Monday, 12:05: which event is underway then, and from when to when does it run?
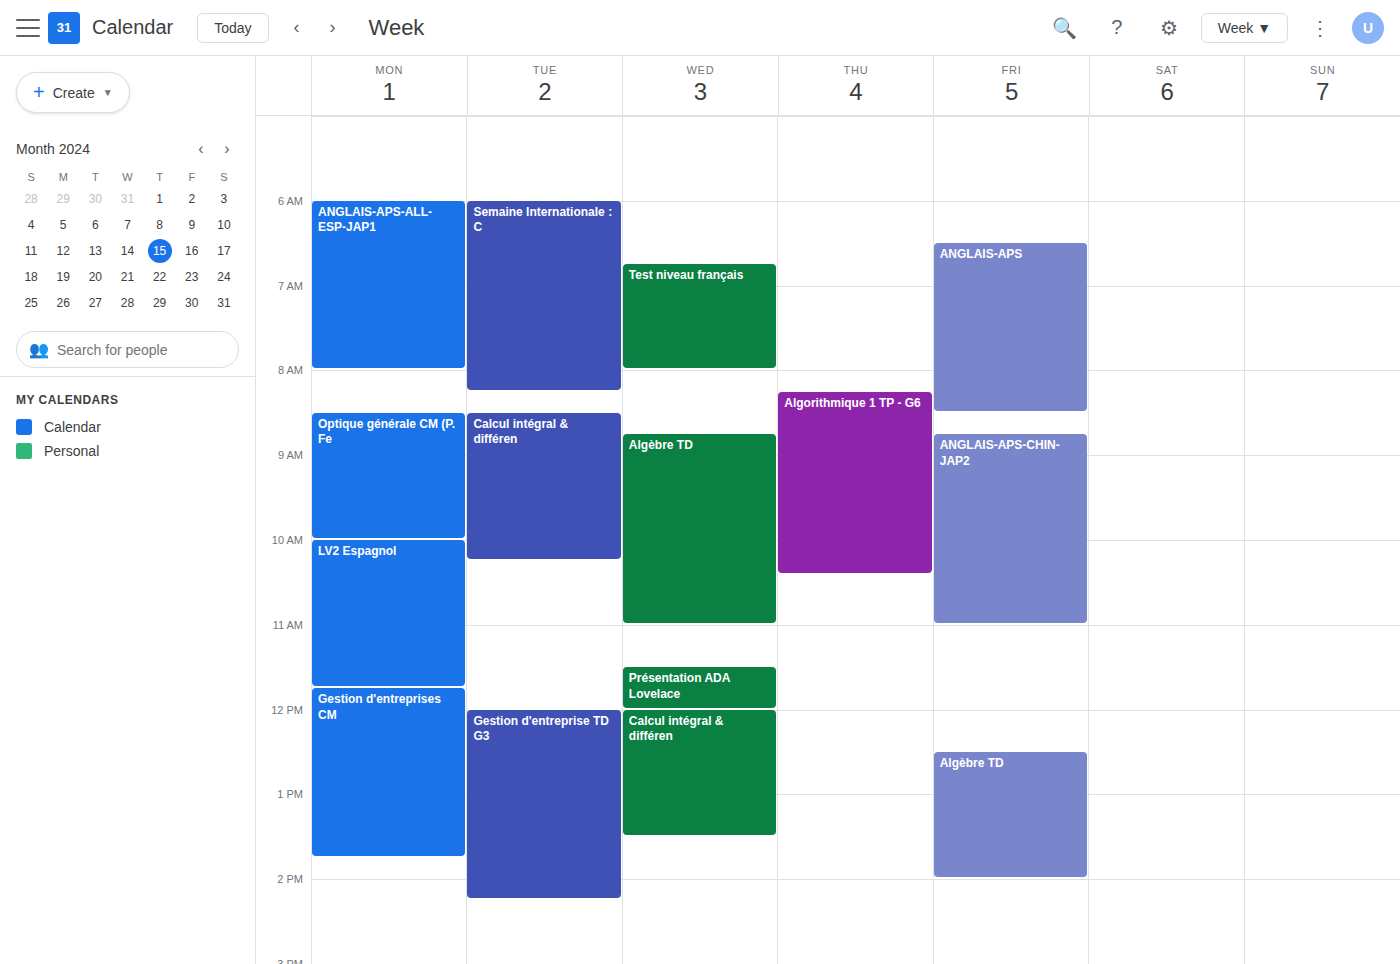
"Gestion d'entreprises CM", 11:45 to 13:45